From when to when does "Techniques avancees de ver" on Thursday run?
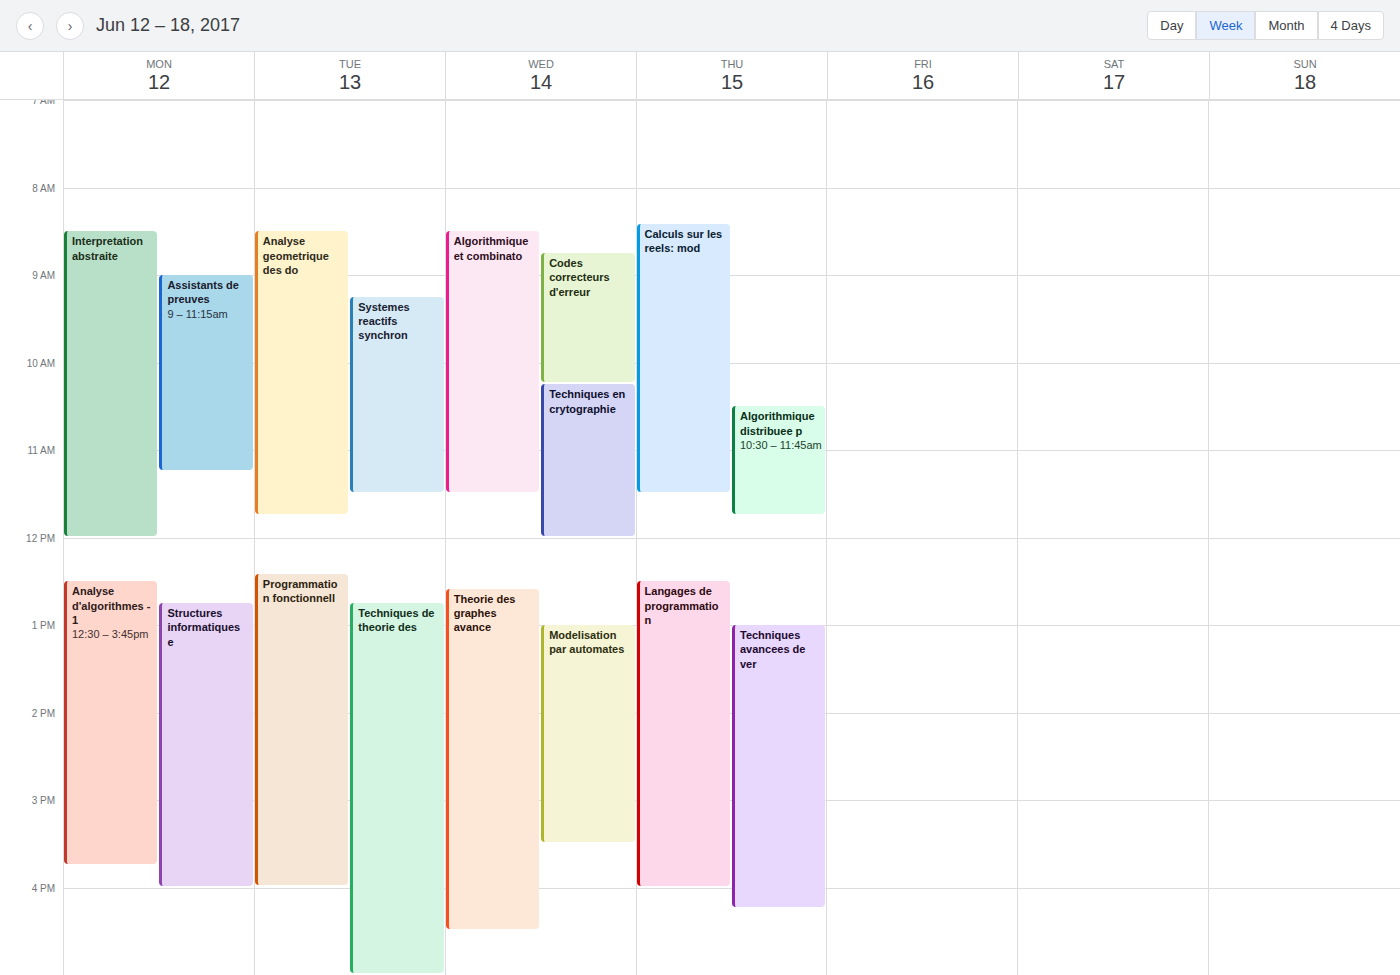
1:00 PM to 4:15 PM